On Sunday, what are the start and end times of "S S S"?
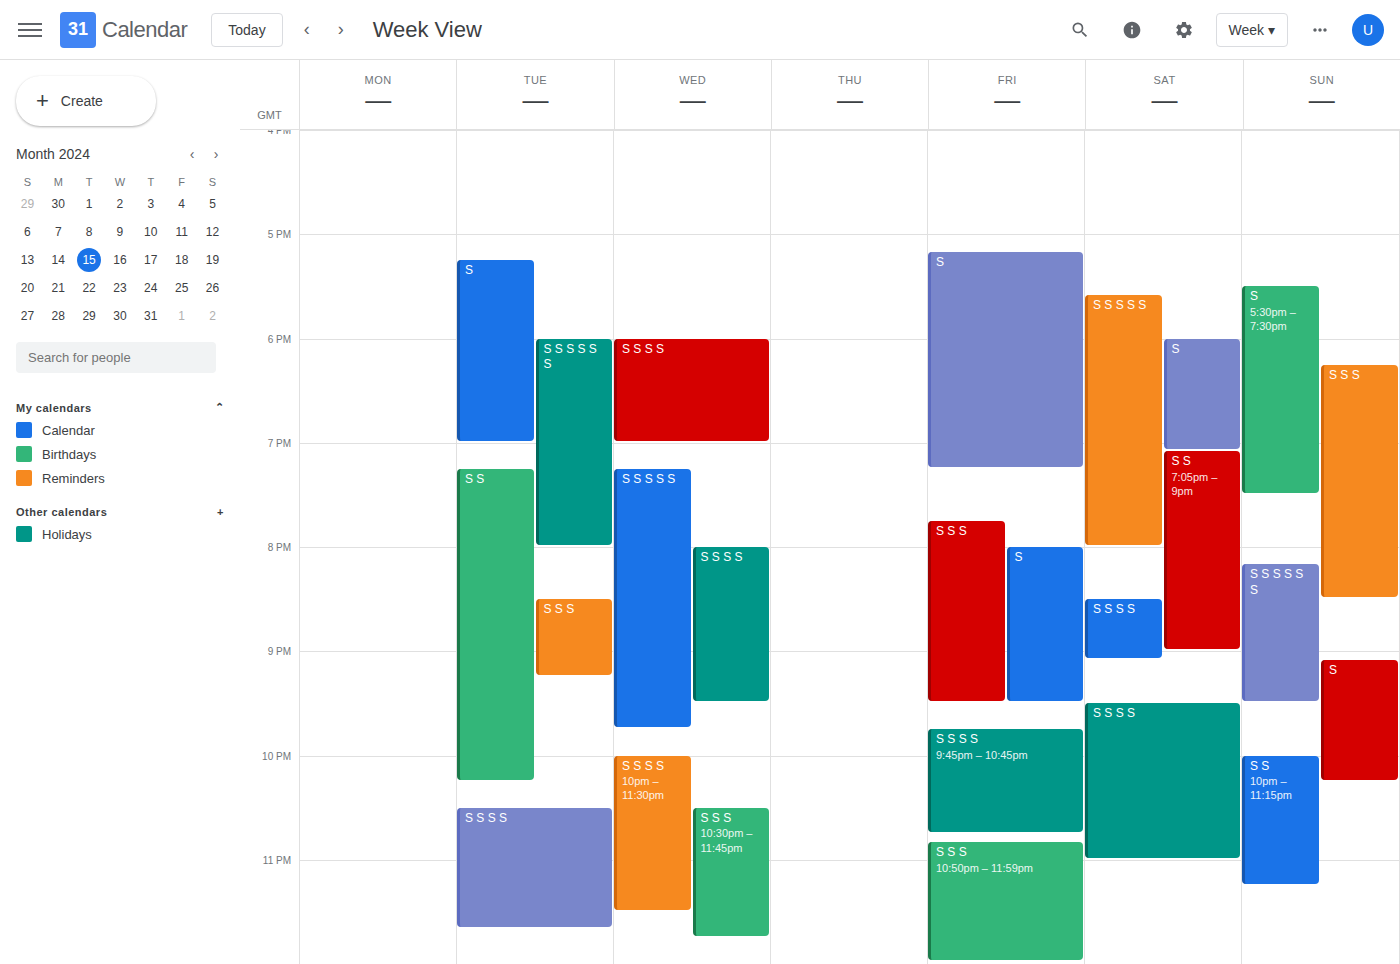
6:15 PM to 8:30 PM